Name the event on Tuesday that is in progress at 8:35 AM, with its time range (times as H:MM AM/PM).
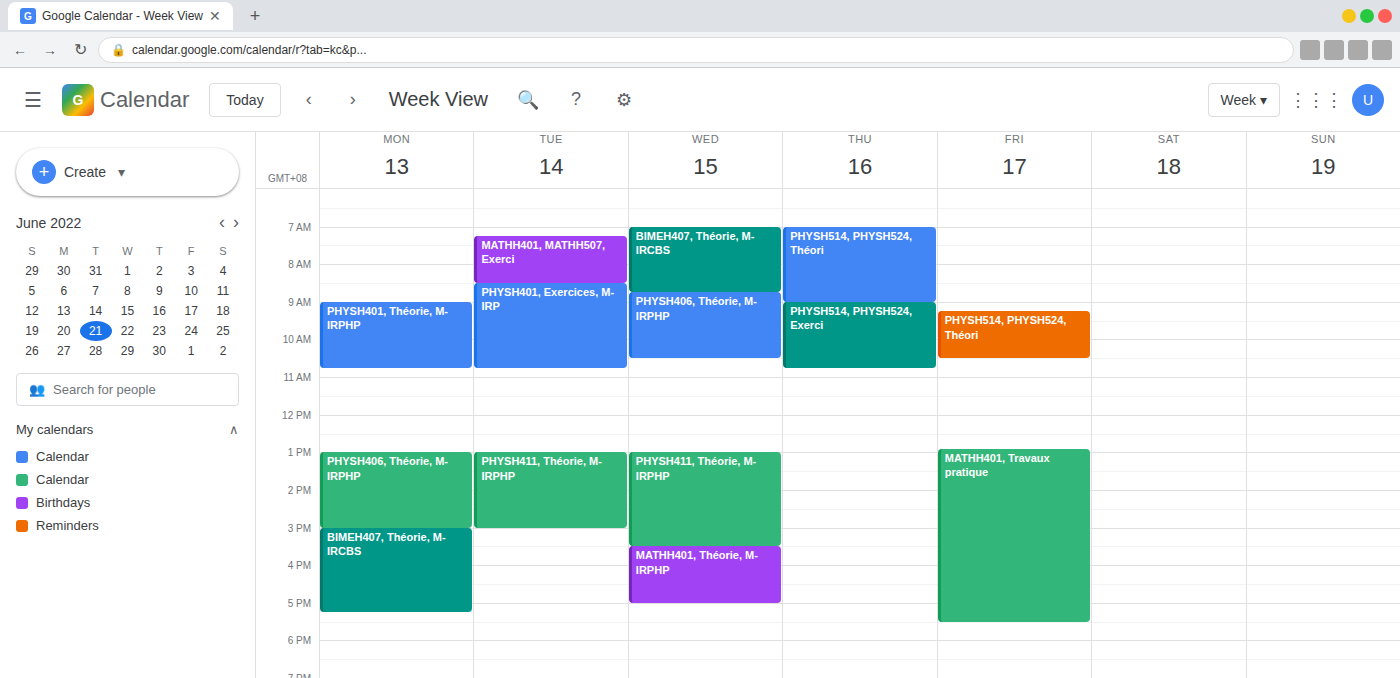
"PHYSH401, Exercices, M-IRP", 8:30 AM to 10:45 AM